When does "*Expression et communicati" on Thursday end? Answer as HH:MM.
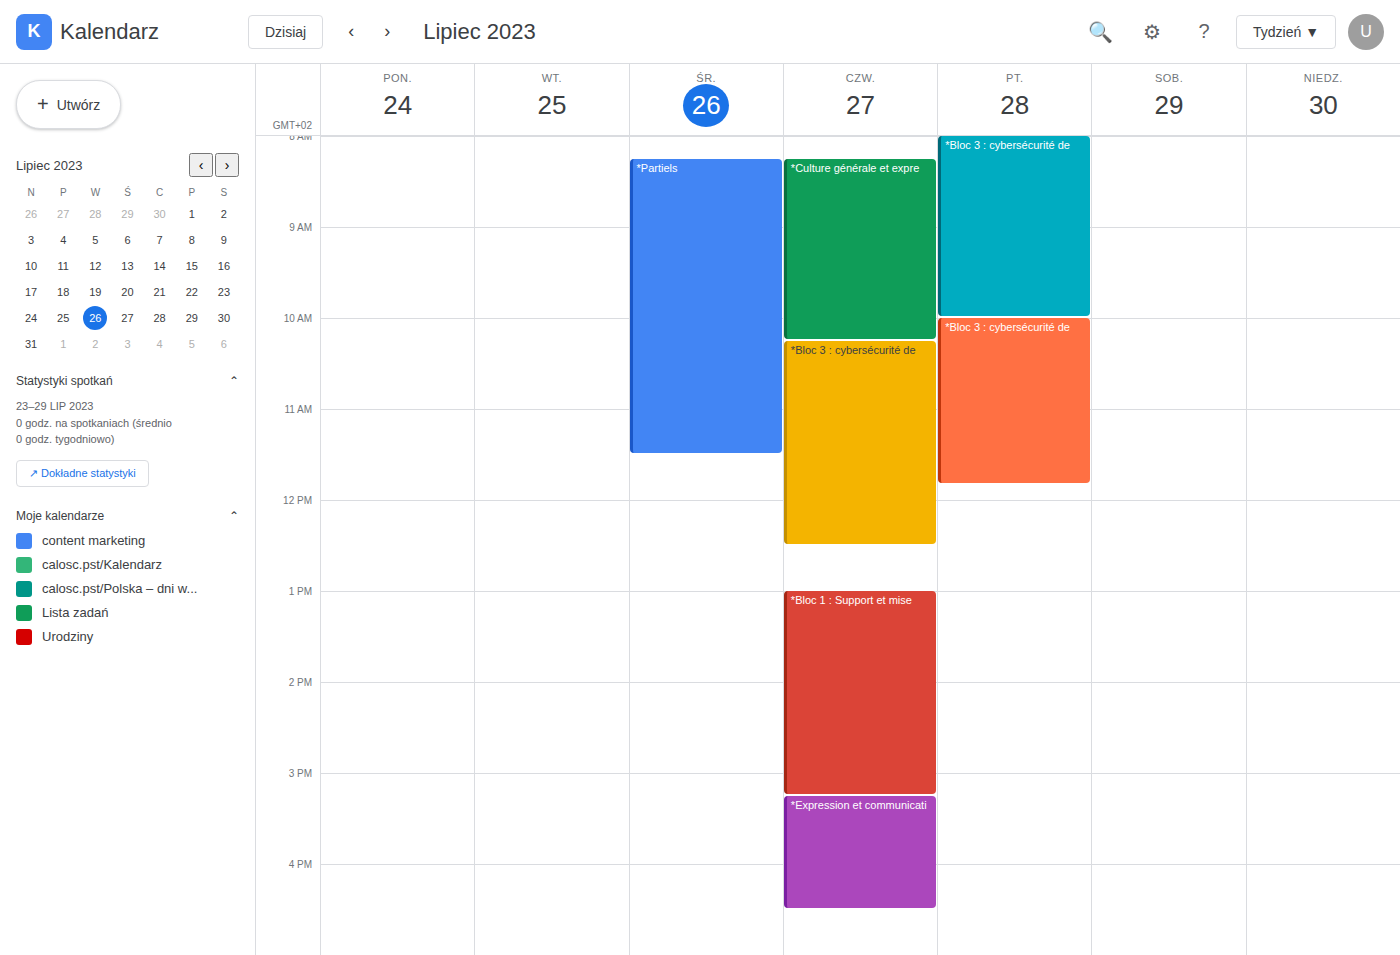
16:30